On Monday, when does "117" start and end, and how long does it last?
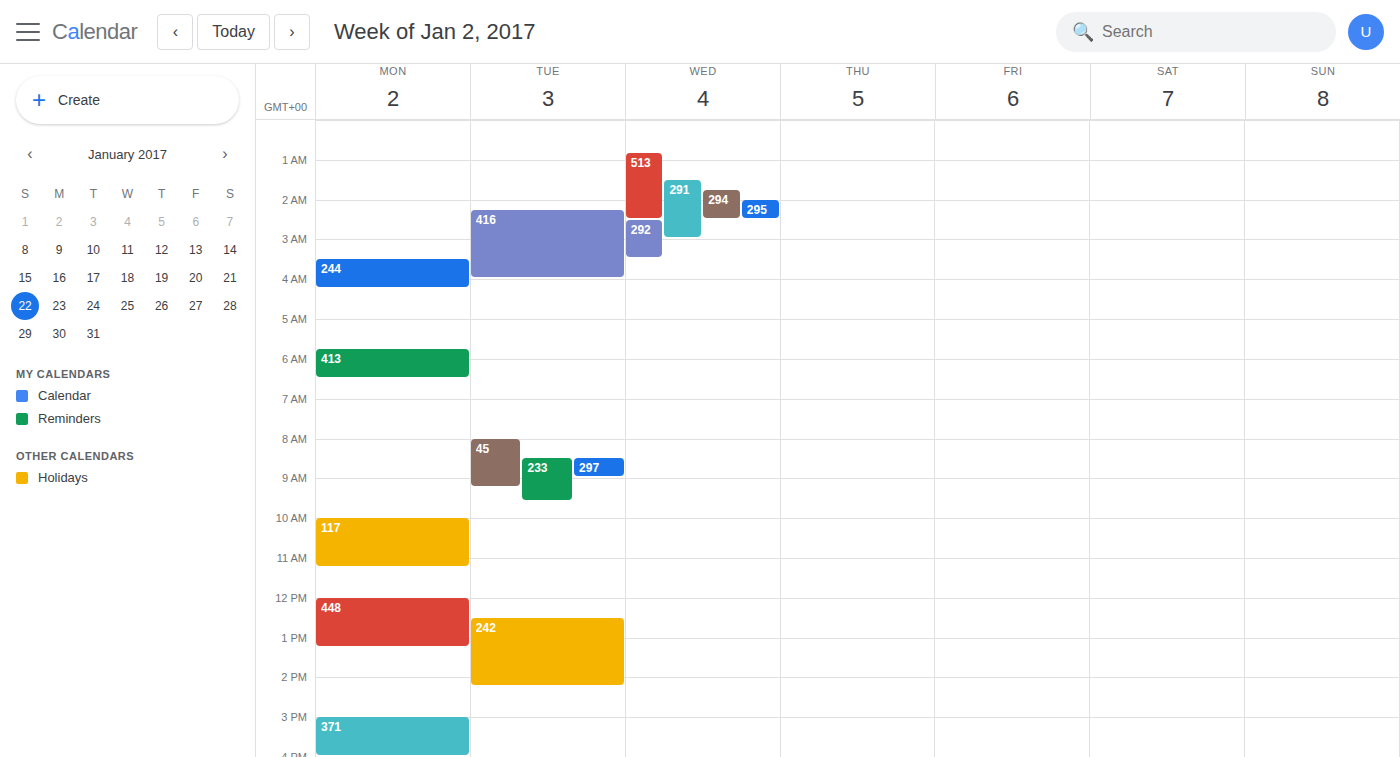
10:00 AM to 11:15 AM, 1 hour 15 minutes